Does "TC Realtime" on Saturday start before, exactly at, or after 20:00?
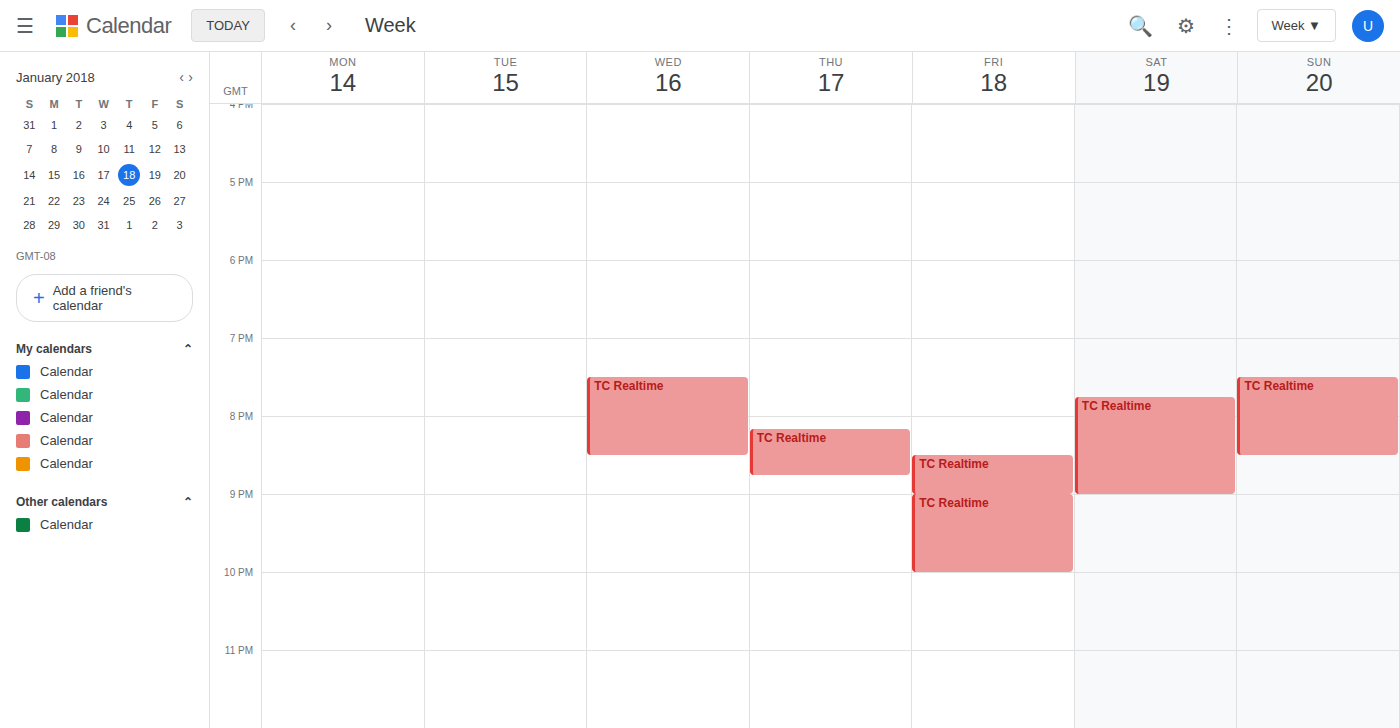
19:45 -- before 20:00, 15 minutes above the 20:00 line.